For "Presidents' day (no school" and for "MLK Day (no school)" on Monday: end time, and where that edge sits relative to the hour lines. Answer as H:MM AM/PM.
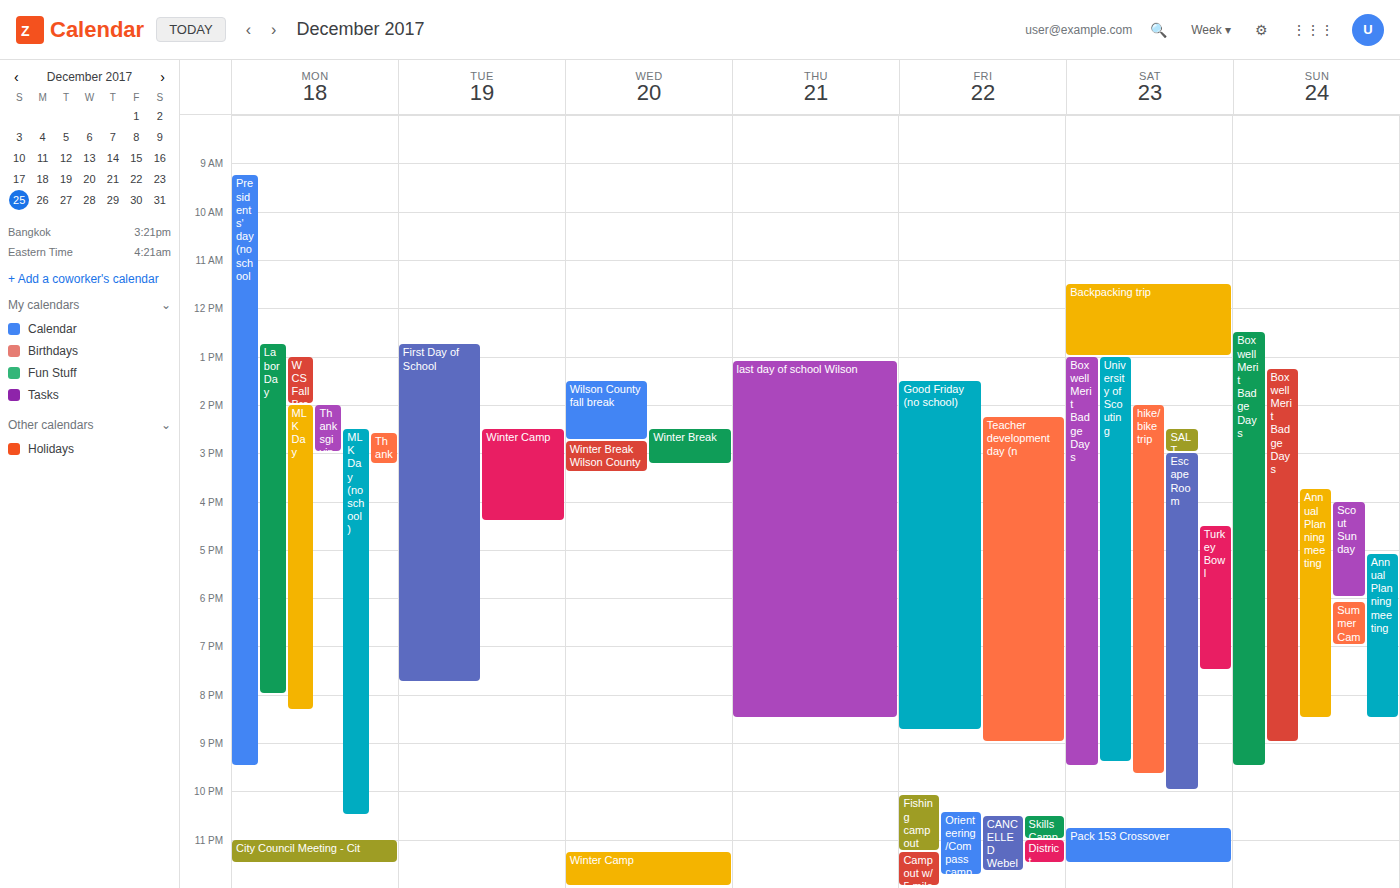
"Presidents' day (no school": 9:30 PM, halfway between the 9 PM and 10 PM lines. "MLK Day (no school)": 10:30 PM, halfway between the 10 PM and 11 PM lines.